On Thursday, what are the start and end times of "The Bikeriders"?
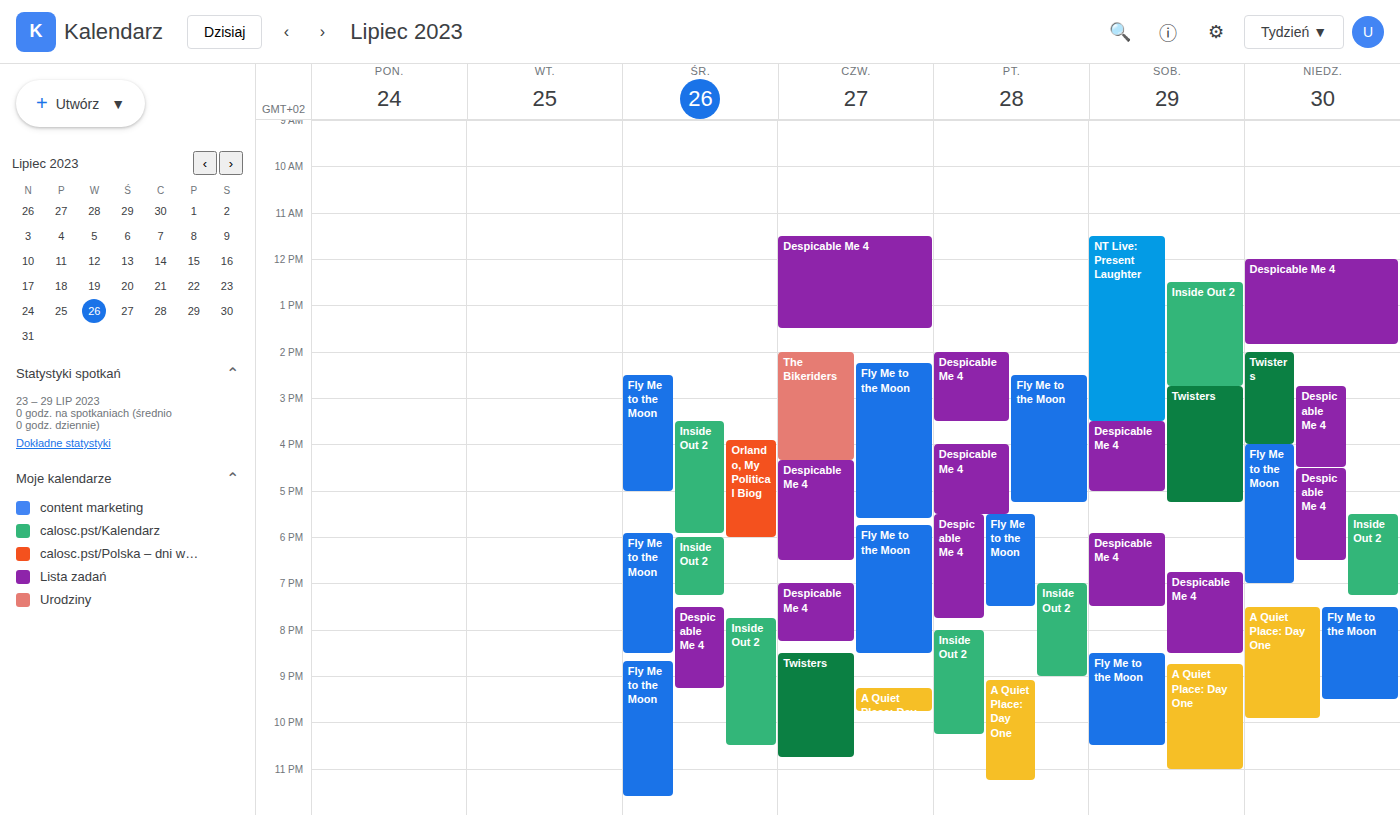
2:00 PM to 4:20 PM